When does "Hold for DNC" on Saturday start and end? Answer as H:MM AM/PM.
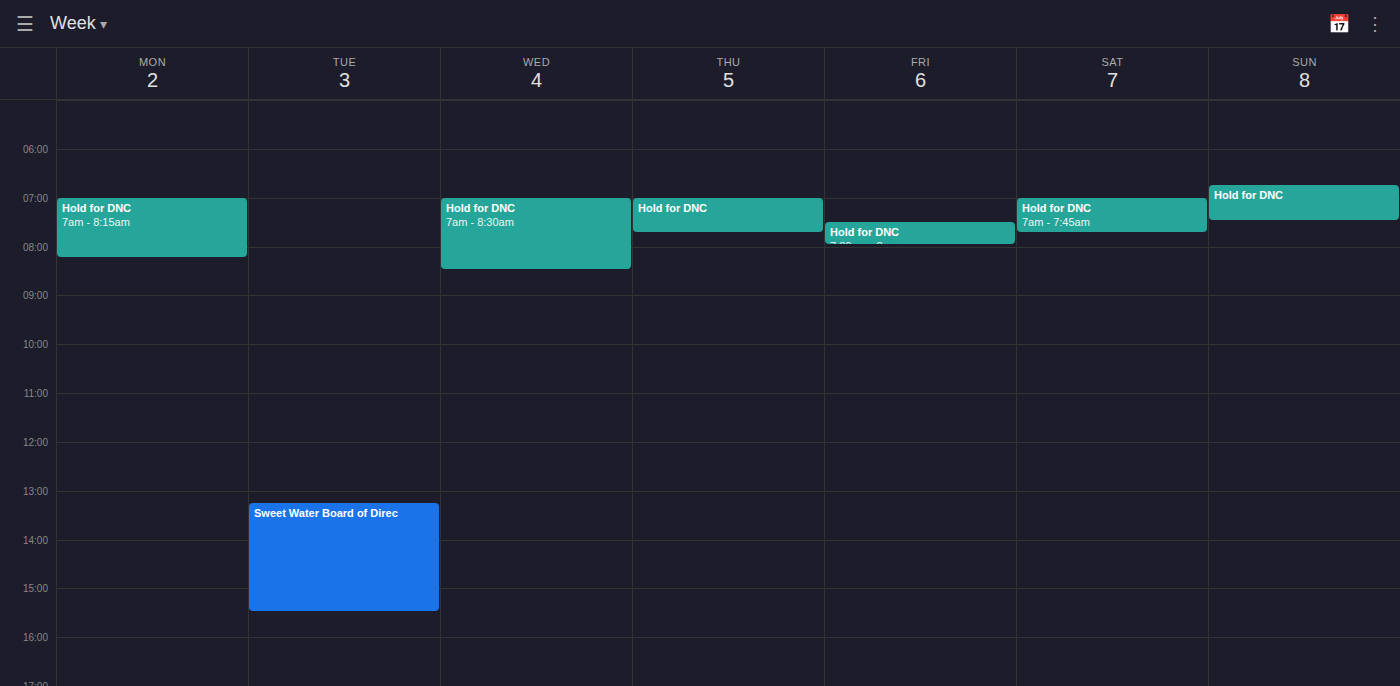
7:00 AM to 7:45 AM